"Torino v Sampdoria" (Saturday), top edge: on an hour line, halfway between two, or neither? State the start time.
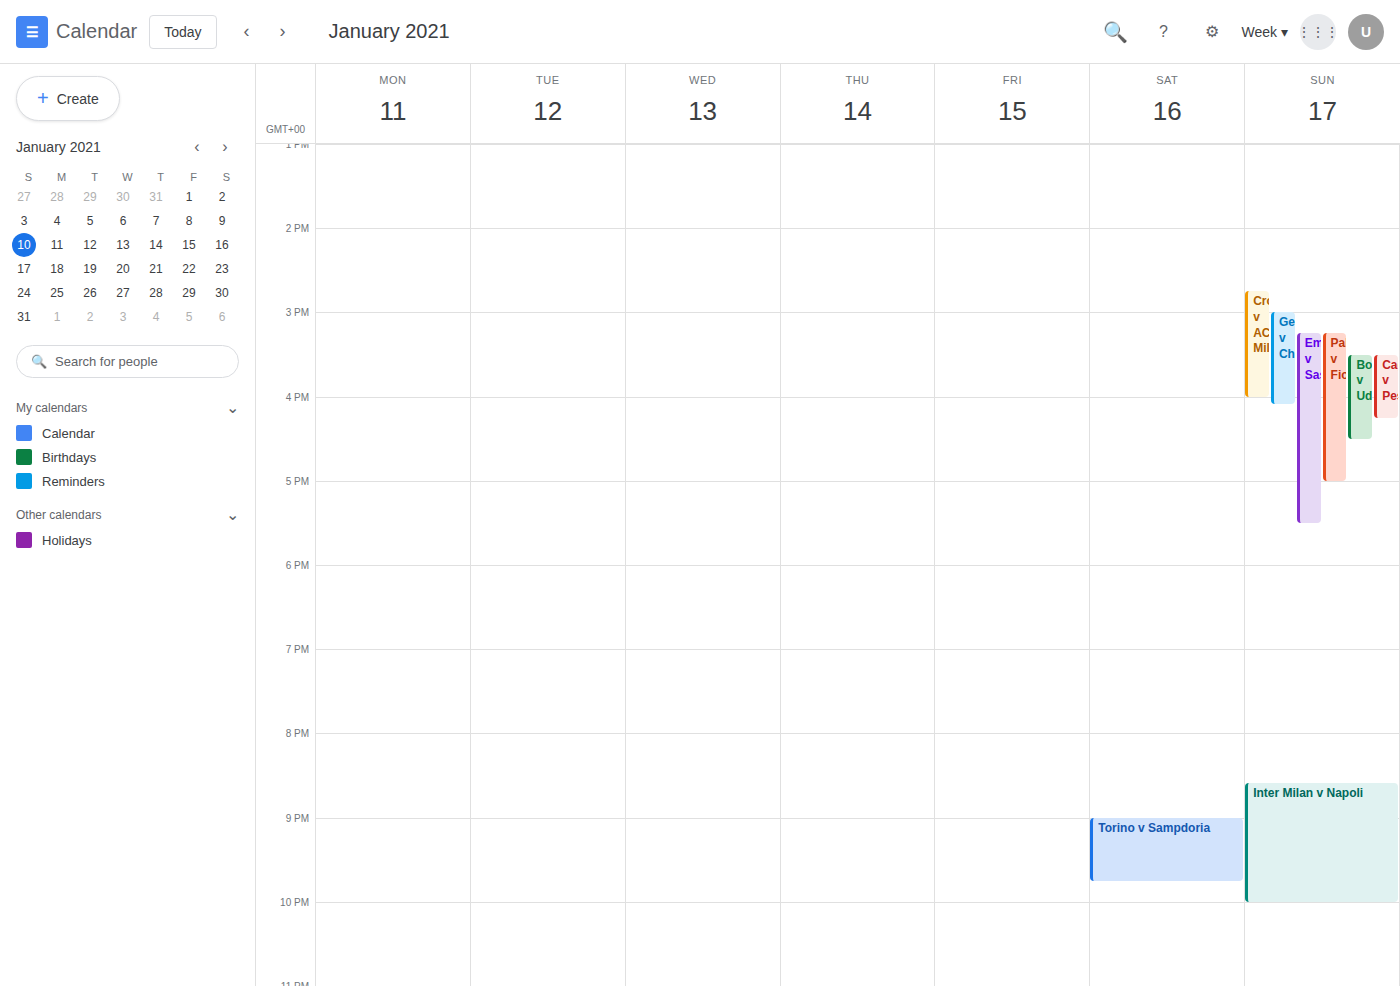
21:00 -- exactly on the 21:00 line.